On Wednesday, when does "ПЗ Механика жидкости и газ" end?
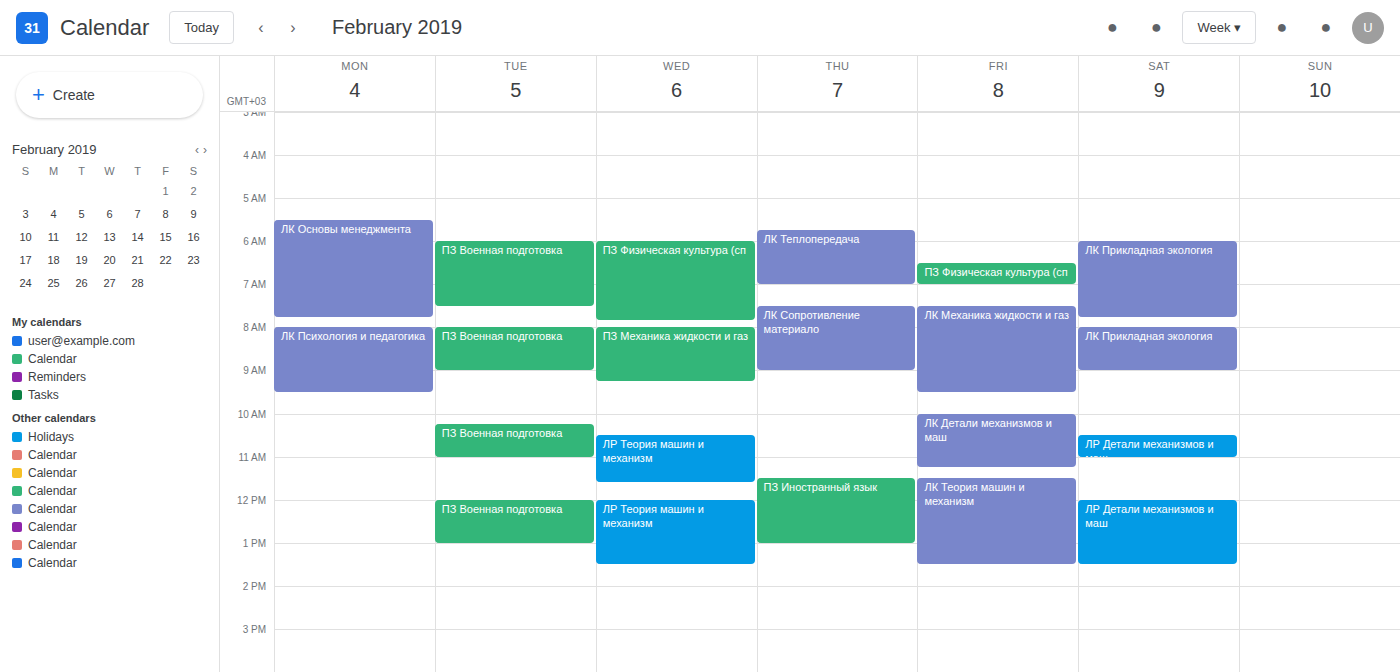
9:15 AM